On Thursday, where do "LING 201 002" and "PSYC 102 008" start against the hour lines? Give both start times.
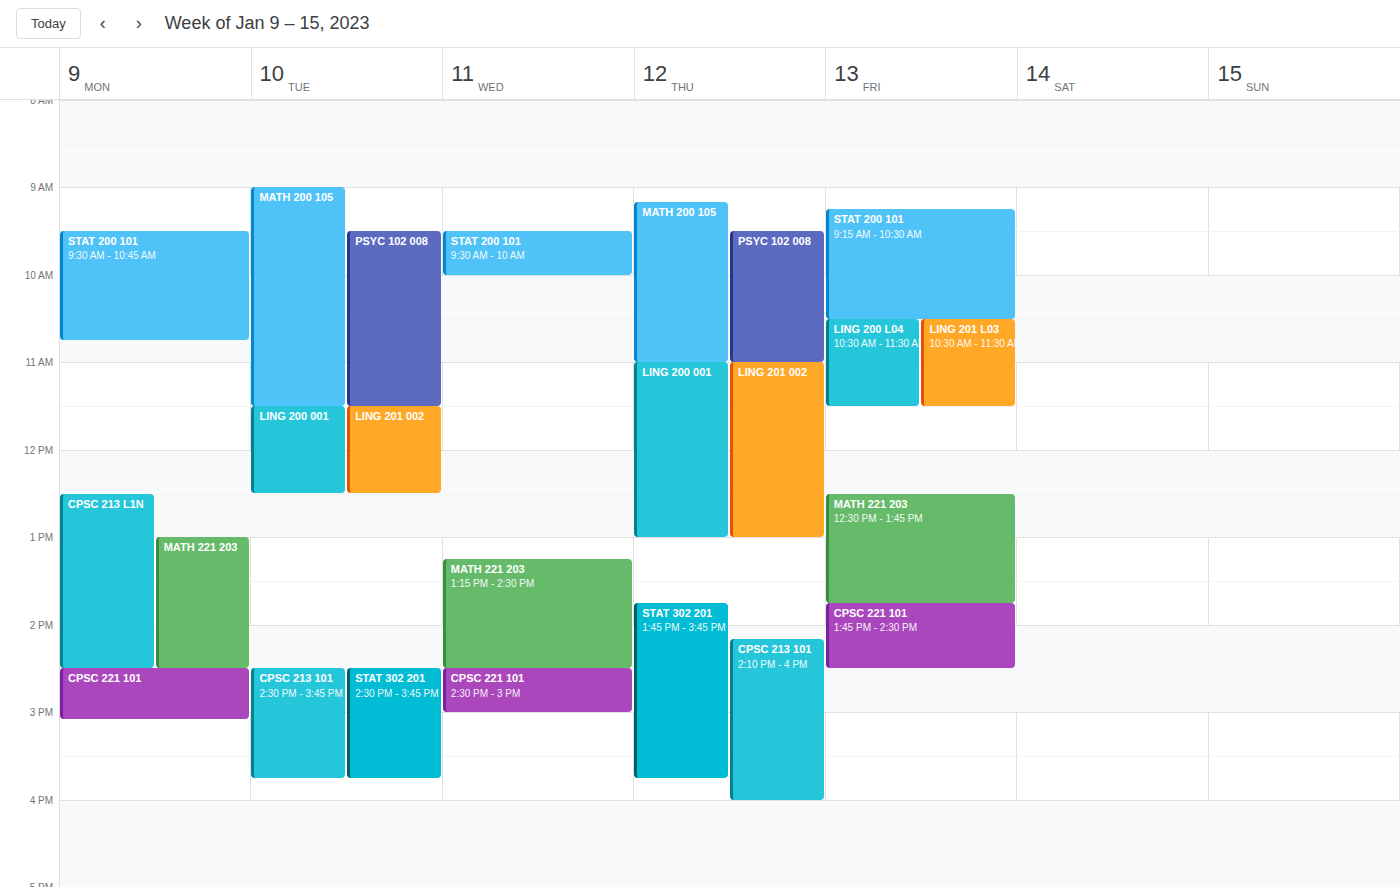
"LING 201 002": 11:00 AM, exactly on the 11 AM line. "PSYC 102 008": 9:30 AM, halfway between the 9 AM and 10 AM lines.